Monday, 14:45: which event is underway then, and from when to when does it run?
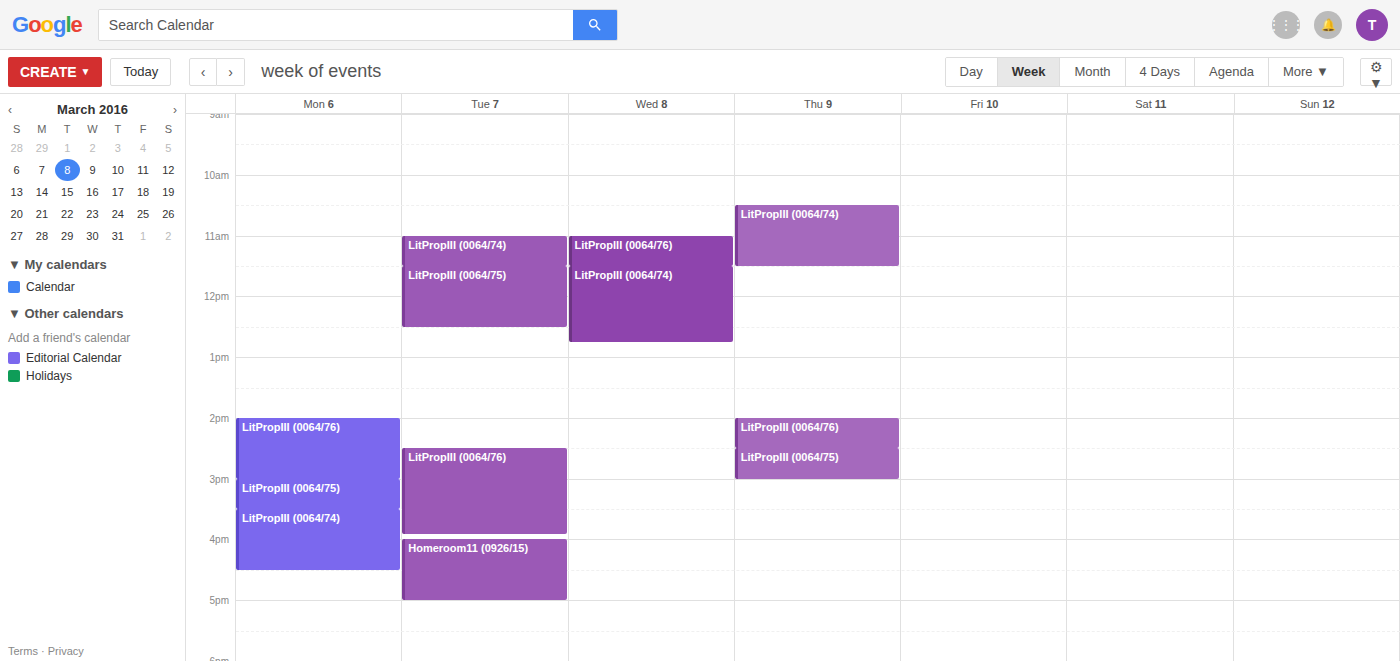
"LitPropIII (0064/76)", 14:00 to 15:00